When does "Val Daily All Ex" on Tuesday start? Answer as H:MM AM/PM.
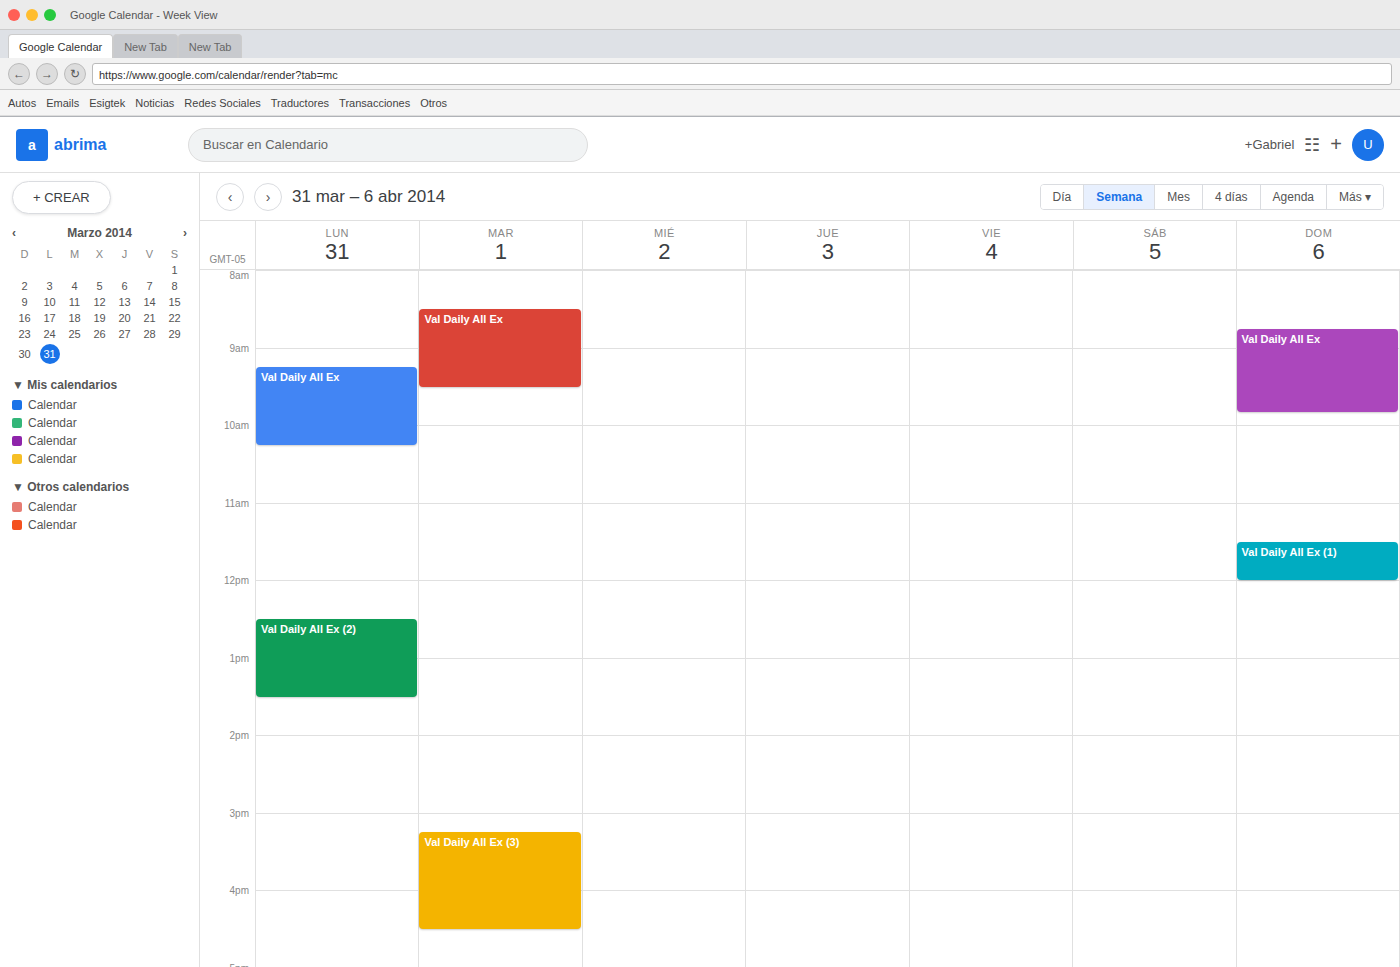
8:30 AM